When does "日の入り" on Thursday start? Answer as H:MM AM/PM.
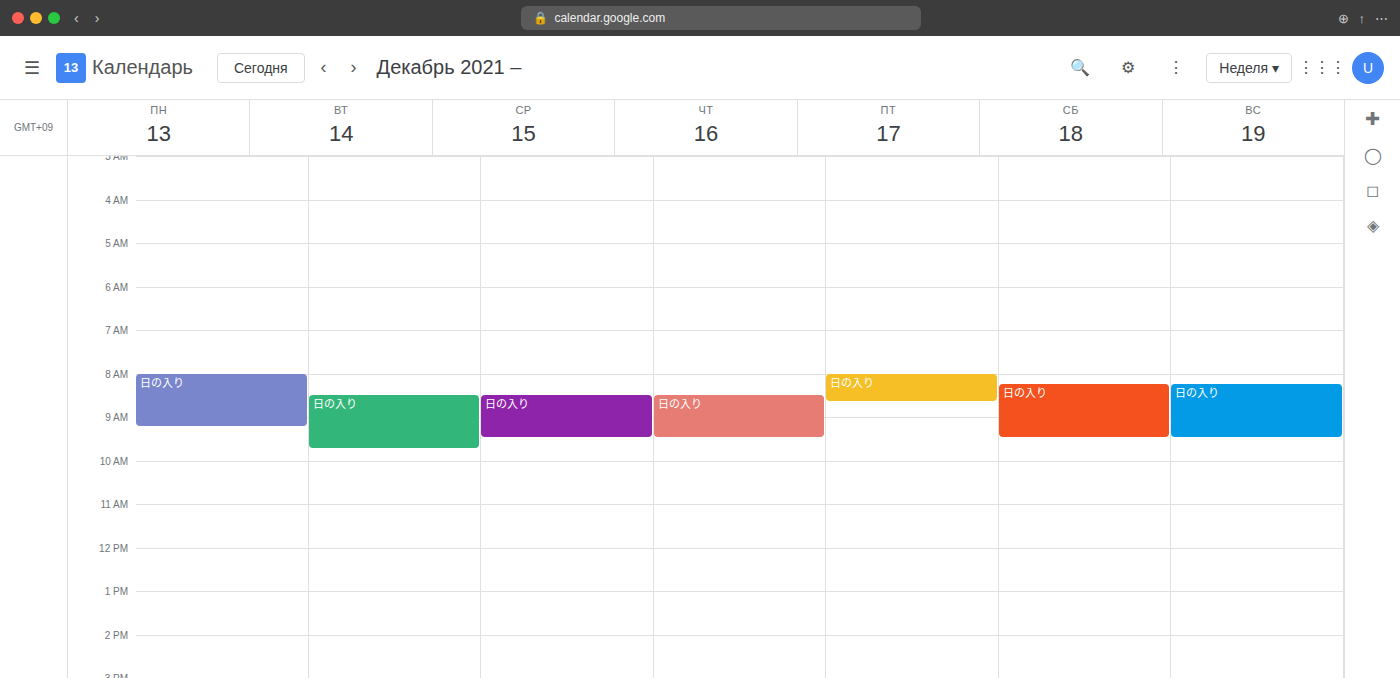
8:30 AM